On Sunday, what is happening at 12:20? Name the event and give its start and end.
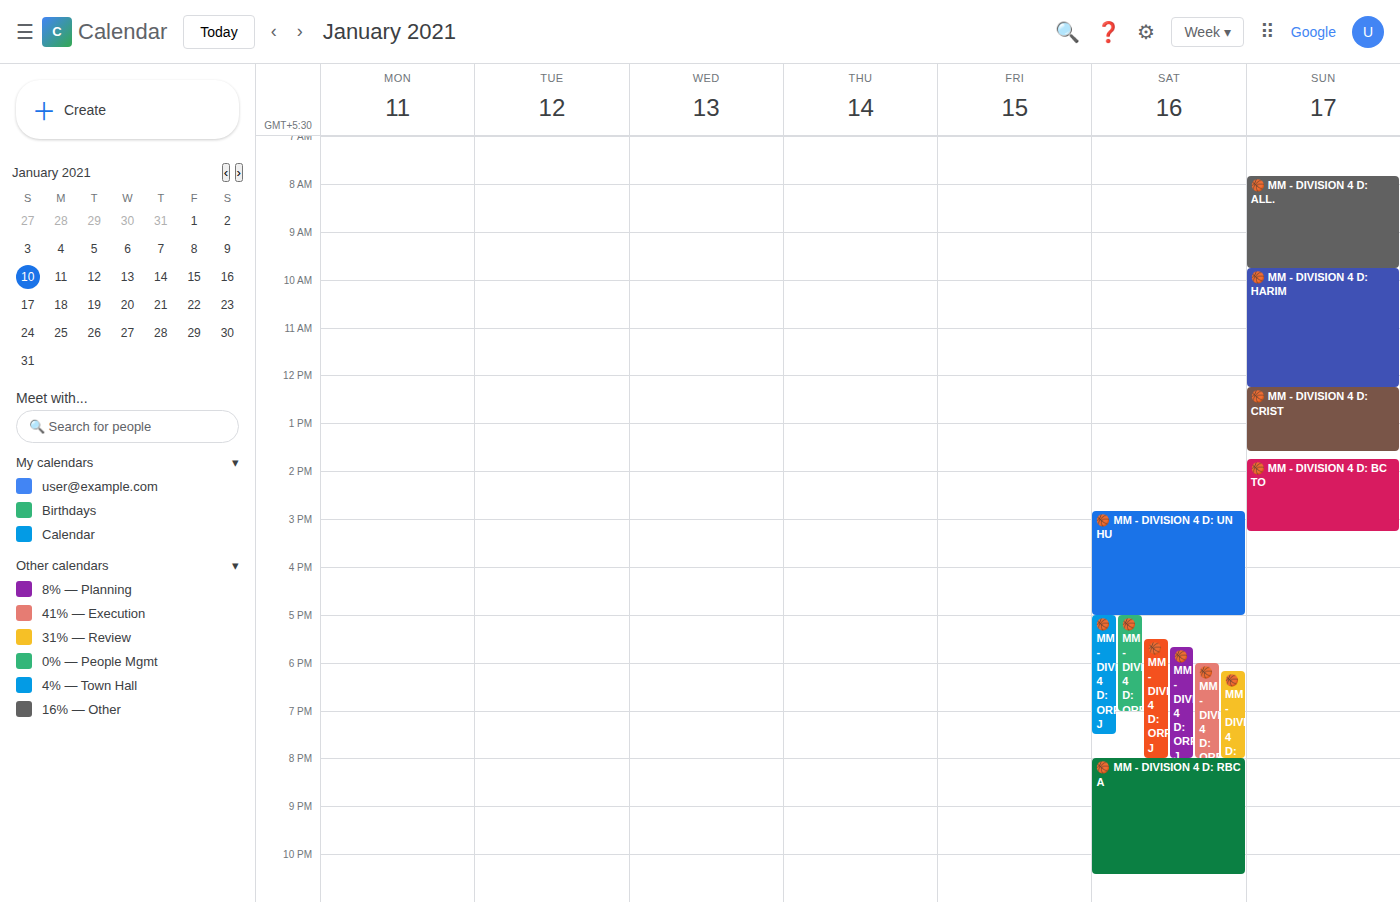
"🏀 MM - DIVISION 4 D: CRIST", 12:15 to 13:35